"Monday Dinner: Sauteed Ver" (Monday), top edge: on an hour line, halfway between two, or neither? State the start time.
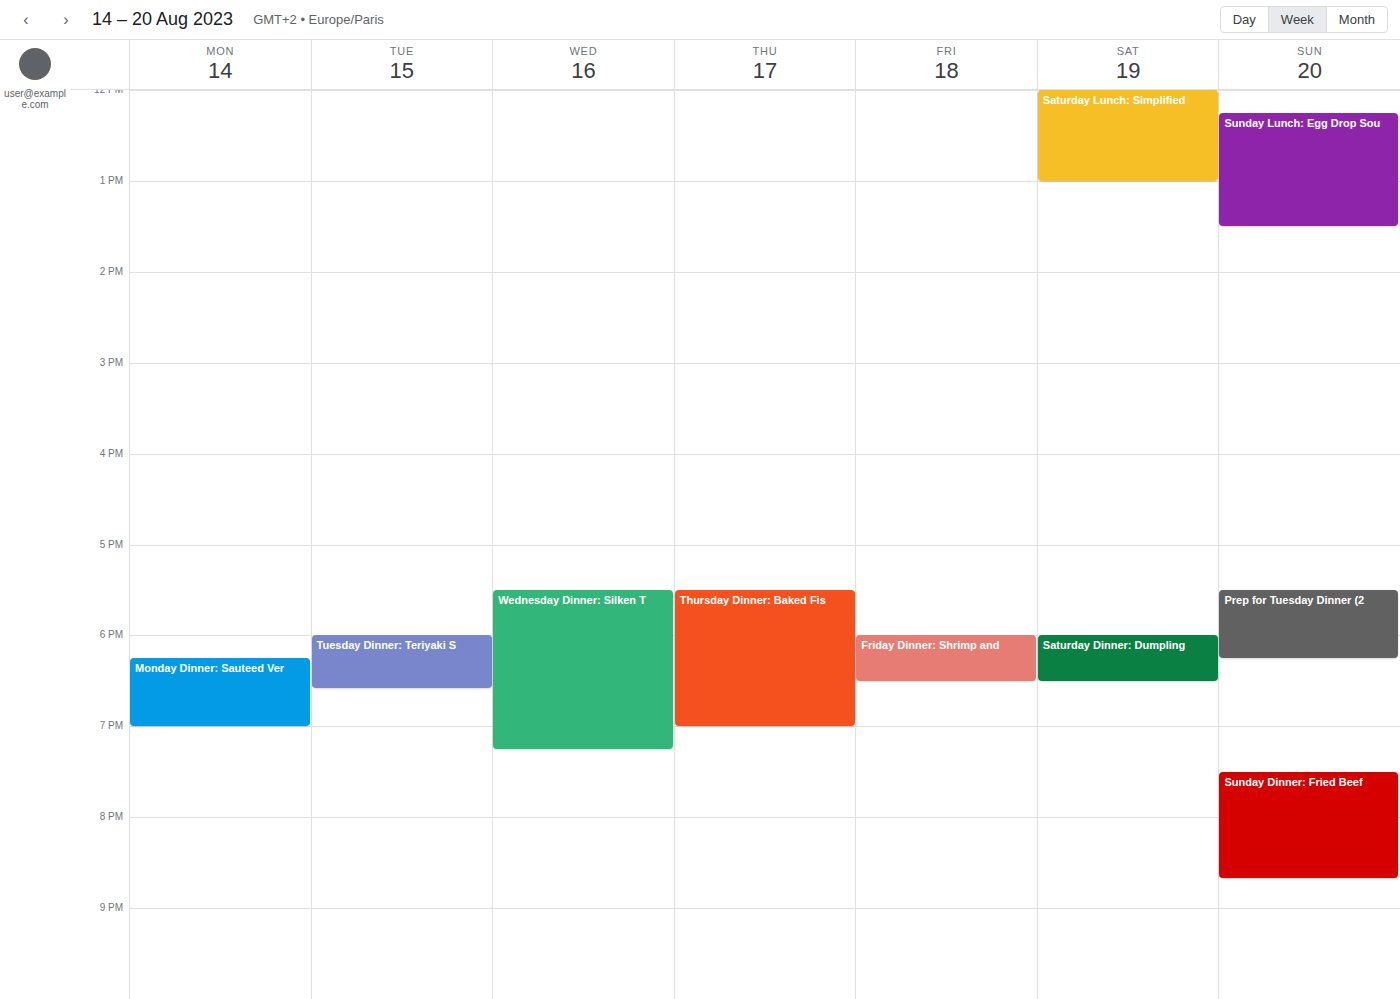
6:15 PM -- neither: a quarter of the way from the 6 PM line to the 7 PM line.